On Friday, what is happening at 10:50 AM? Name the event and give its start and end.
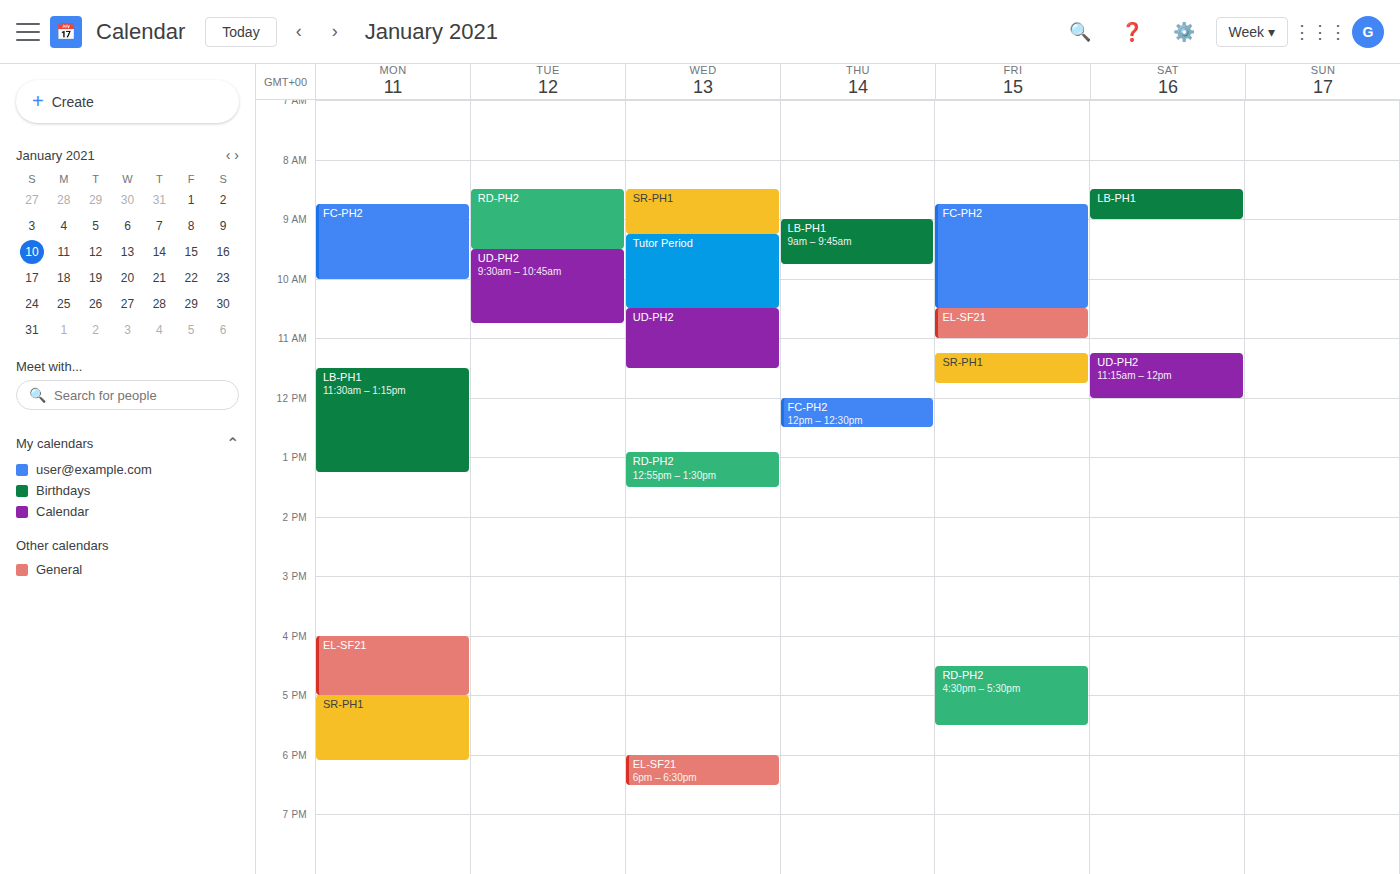
"EL-SF21", 10:30 AM to 11:00 AM